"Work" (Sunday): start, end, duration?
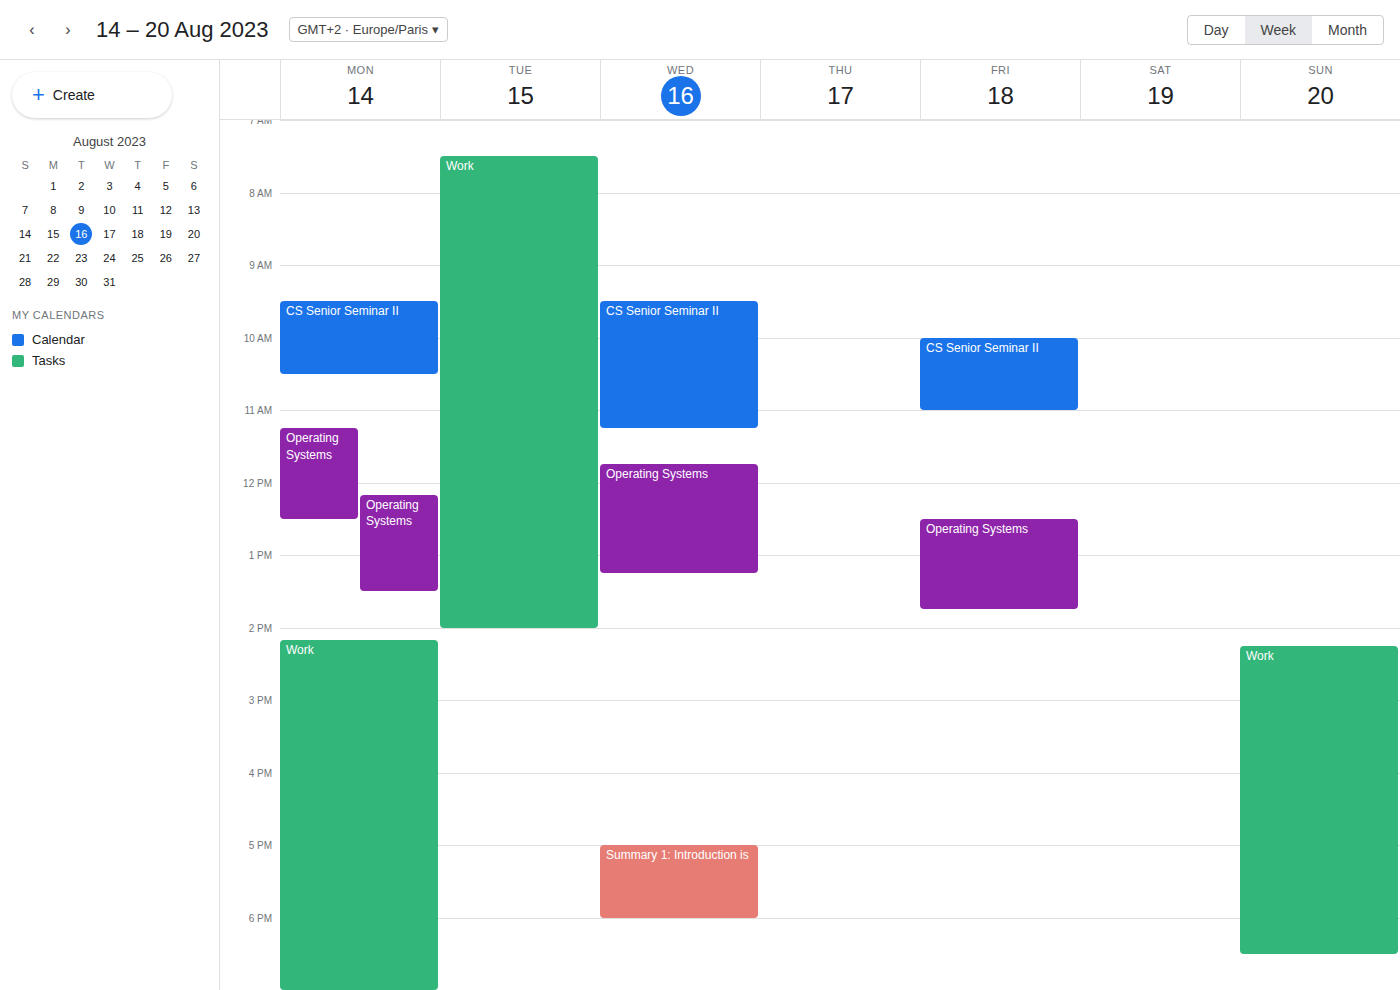
2:15 PM to 6:30 PM, 4 hours 15 minutes